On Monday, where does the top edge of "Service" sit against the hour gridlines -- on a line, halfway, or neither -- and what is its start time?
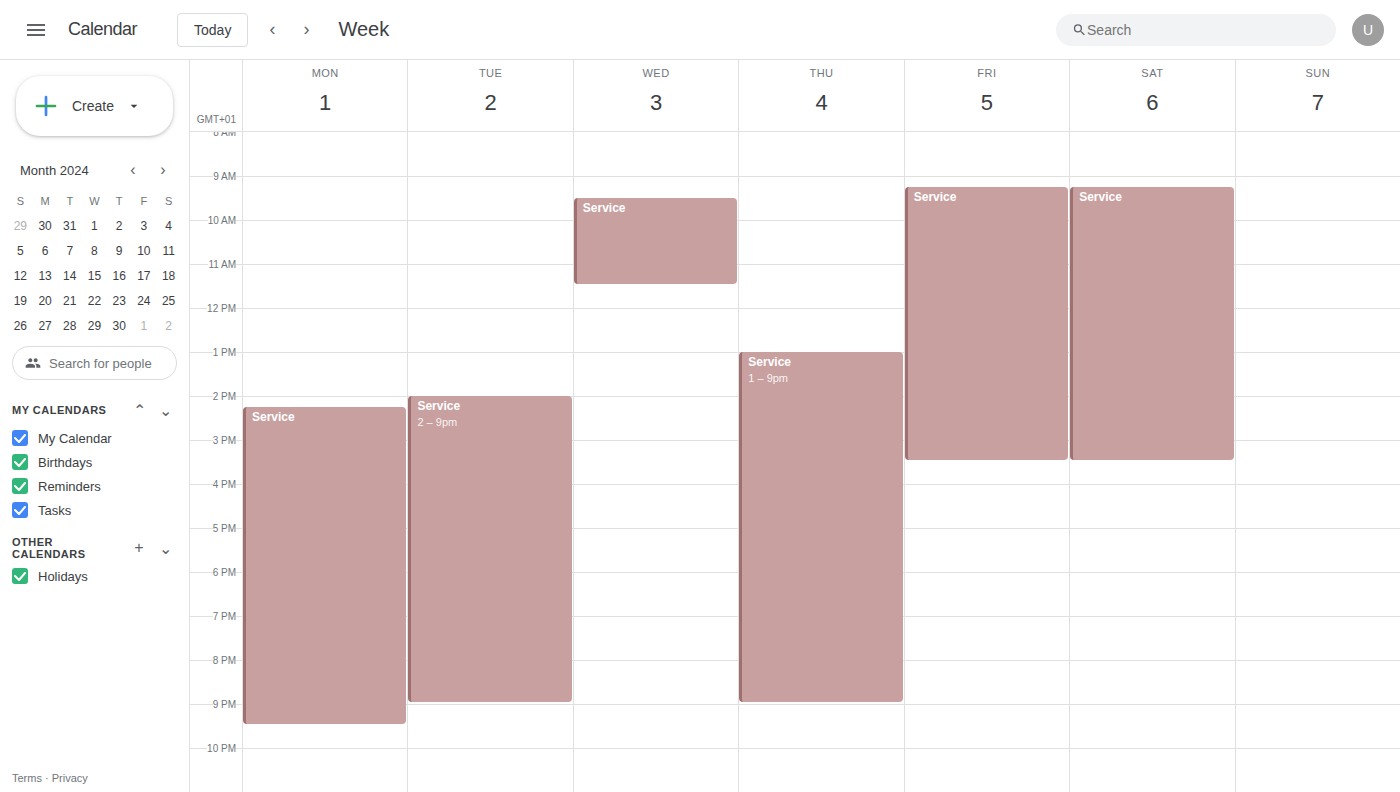
2:15 PM -- neither: a quarter of the way from the 2 PM line to the 3 PM line.